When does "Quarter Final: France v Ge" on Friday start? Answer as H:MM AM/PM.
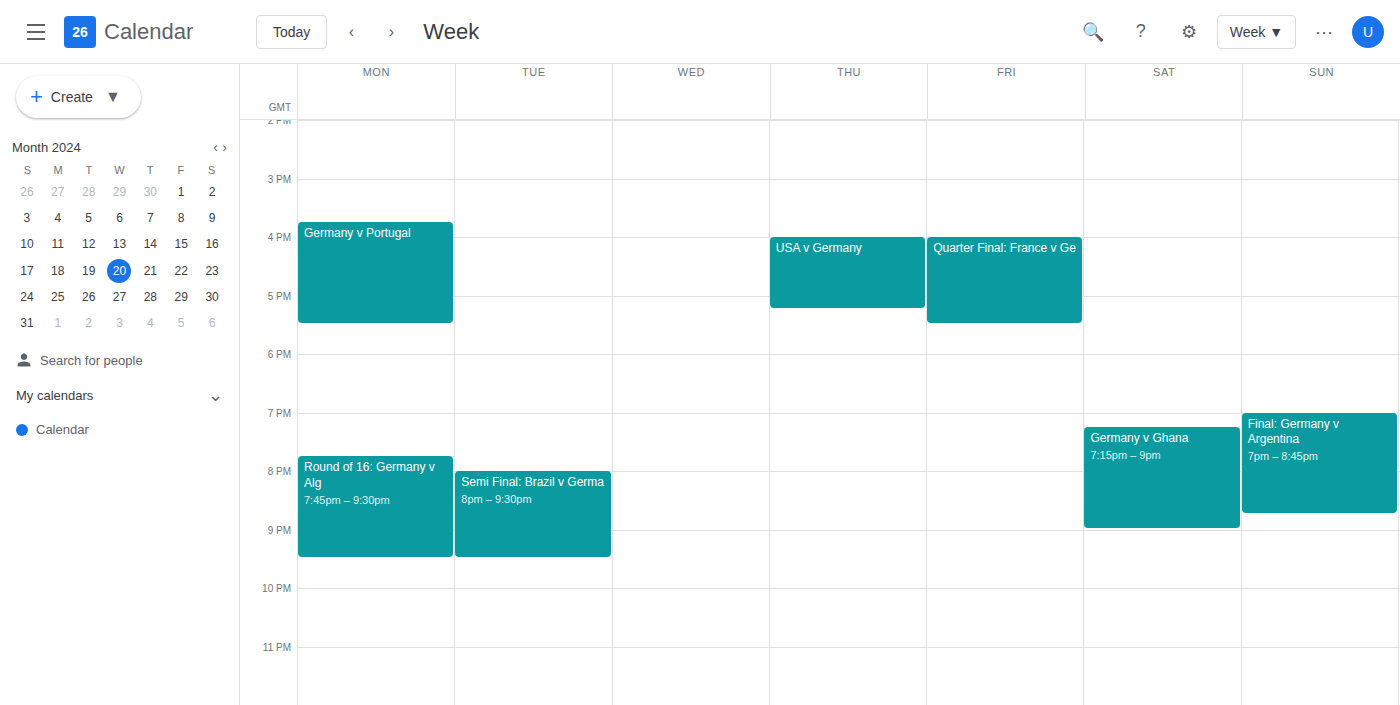
4:00 PM